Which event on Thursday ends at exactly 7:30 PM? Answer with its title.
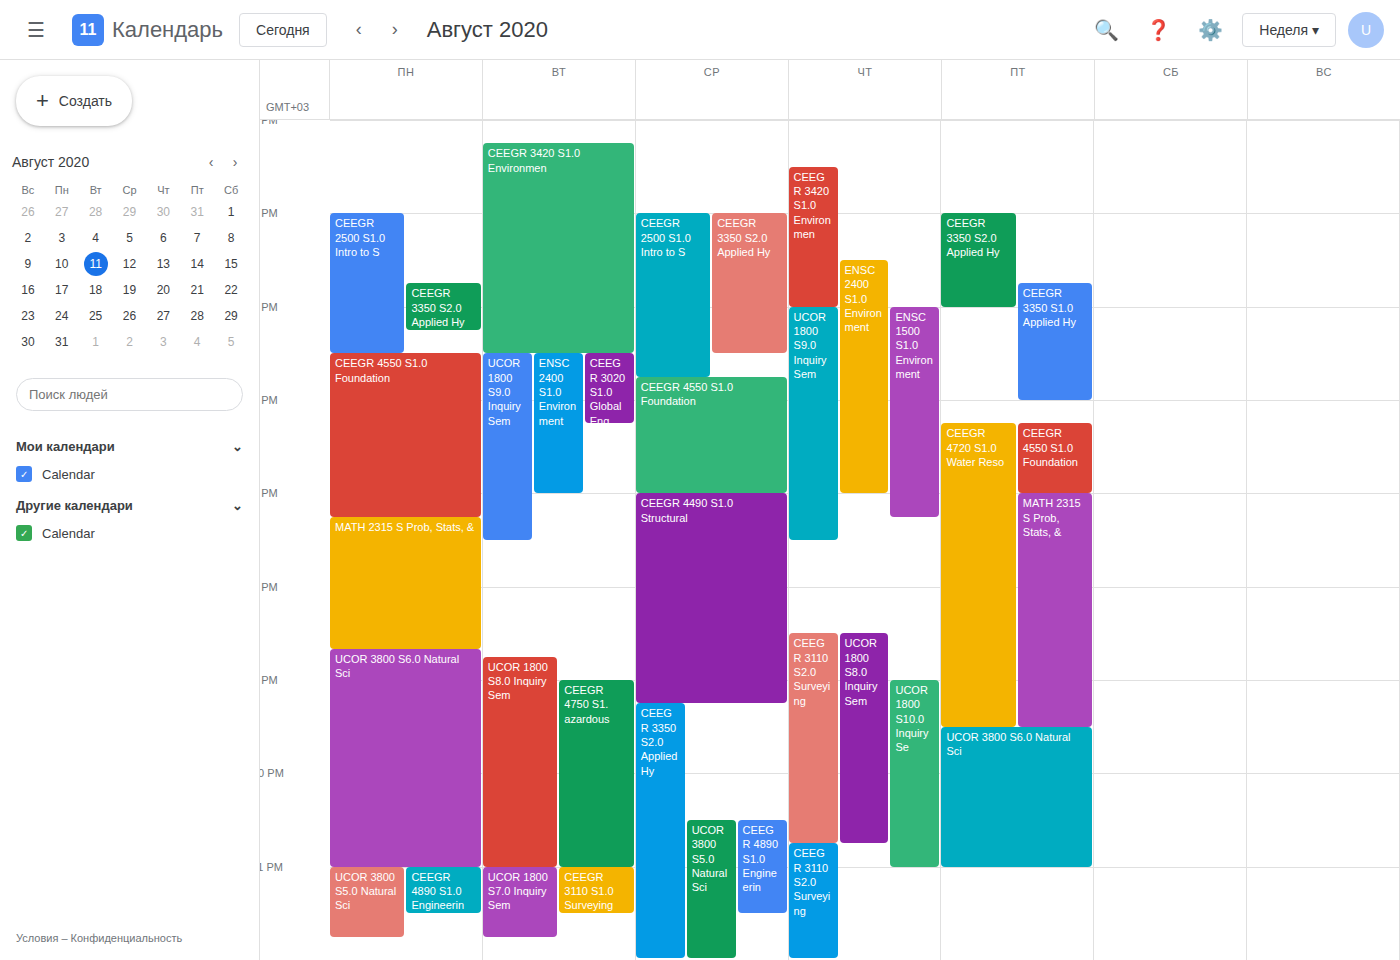
"UCOR 1800 S9.0 Inquiry Sem"